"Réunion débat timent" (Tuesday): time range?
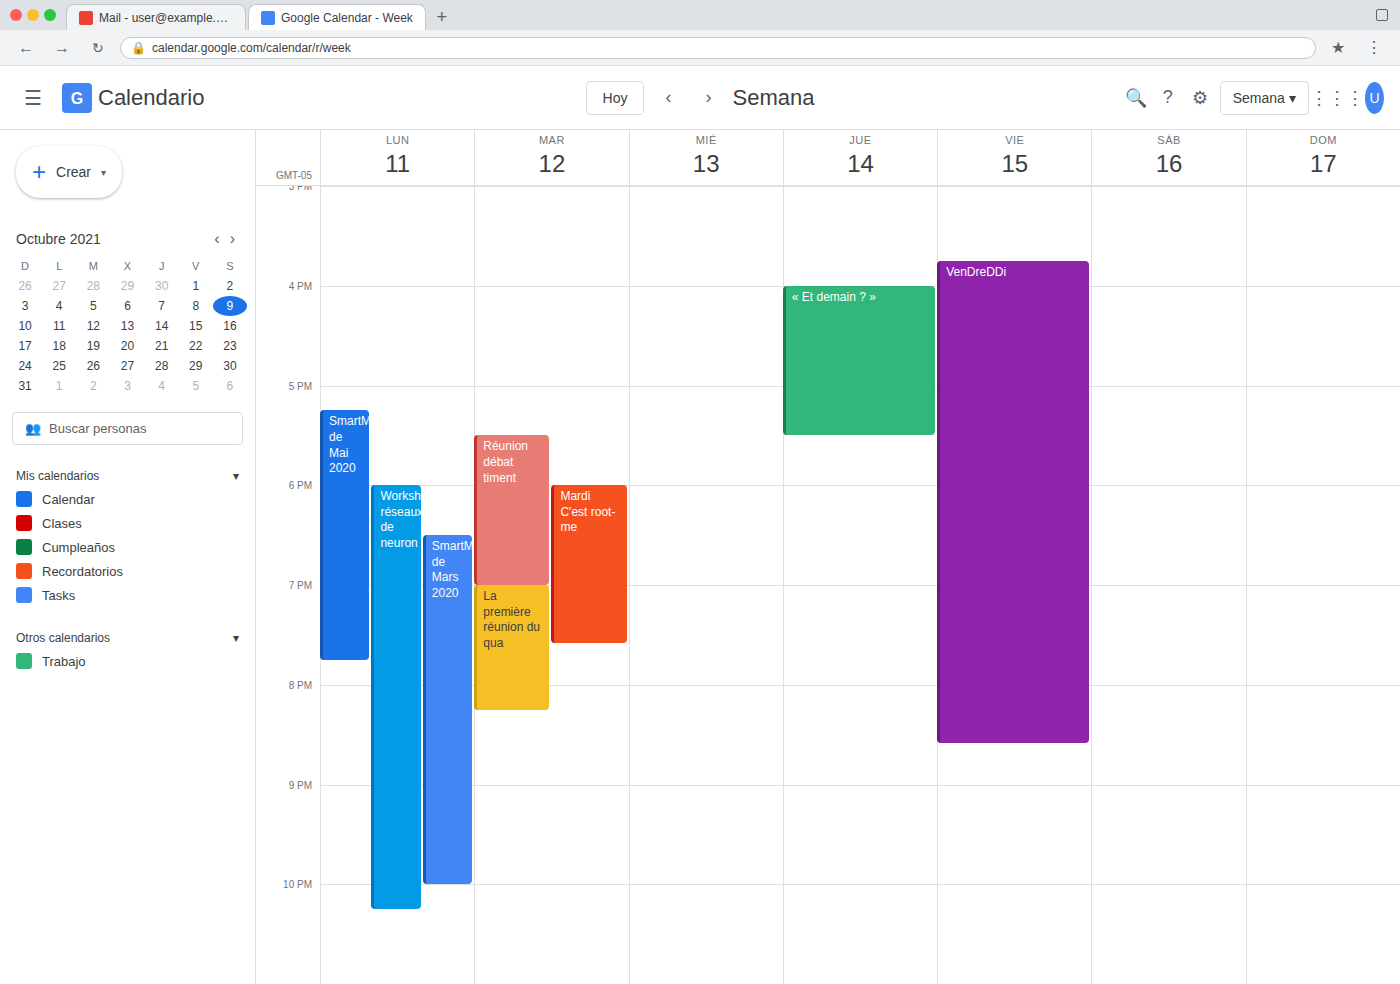
17:30 to 19:00